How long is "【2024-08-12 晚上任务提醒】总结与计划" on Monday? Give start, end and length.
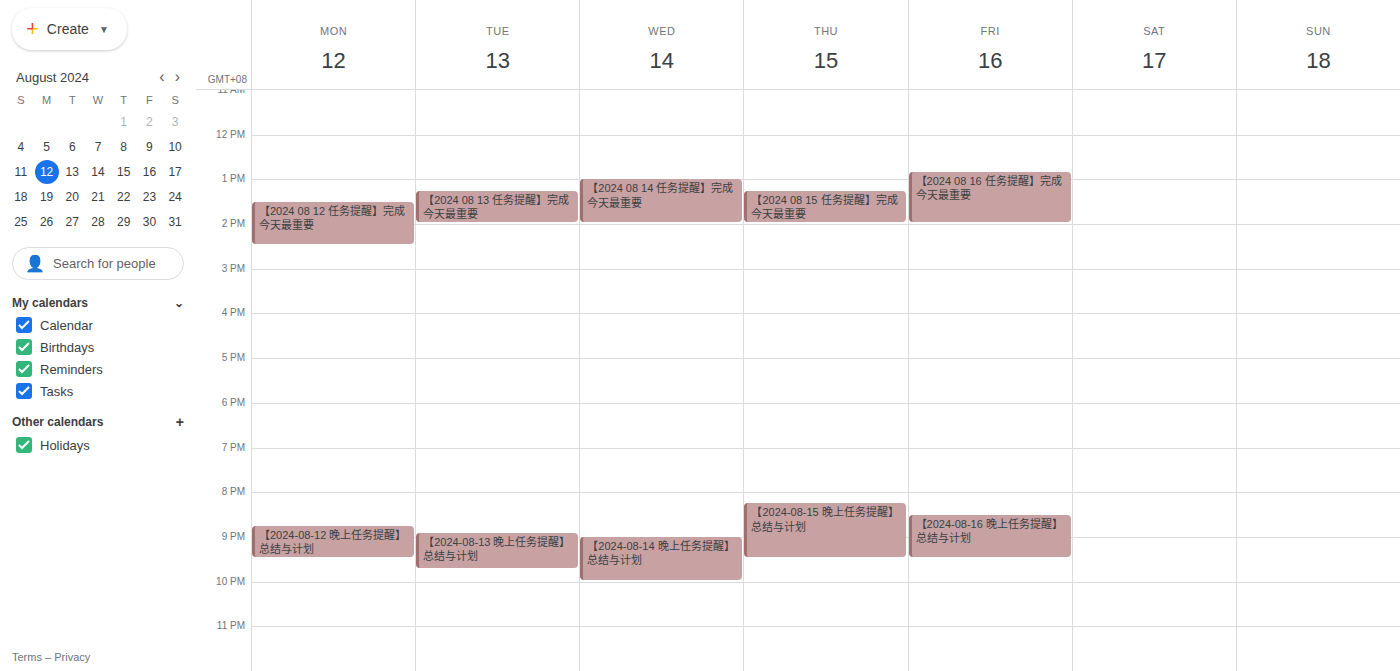
8:45 PM to 9:30 PM, 45 minutes